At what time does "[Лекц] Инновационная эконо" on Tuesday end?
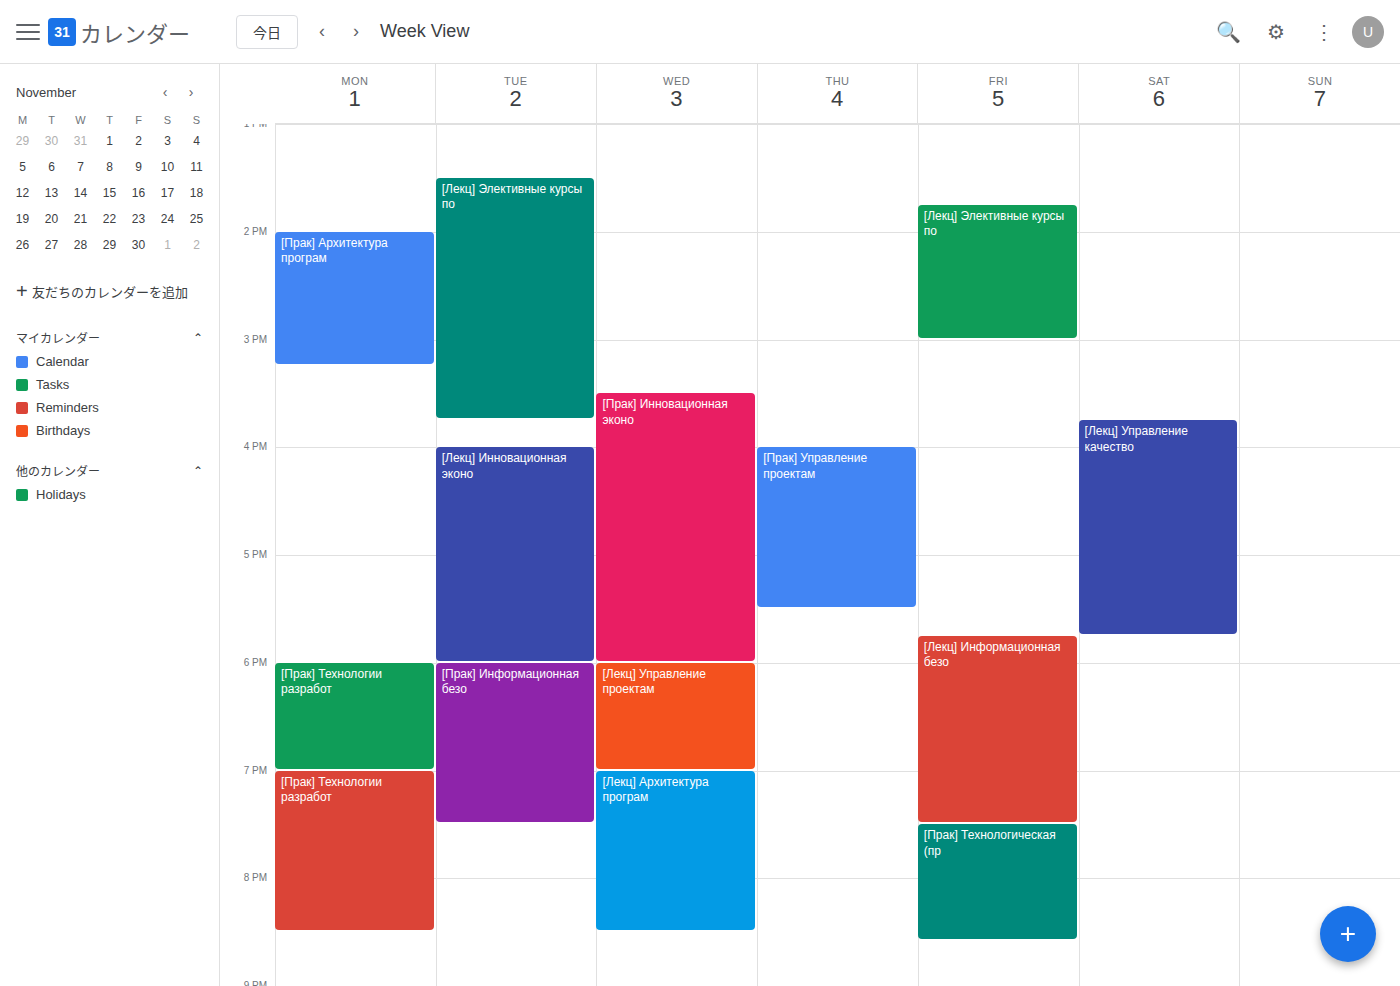
6:00 PM